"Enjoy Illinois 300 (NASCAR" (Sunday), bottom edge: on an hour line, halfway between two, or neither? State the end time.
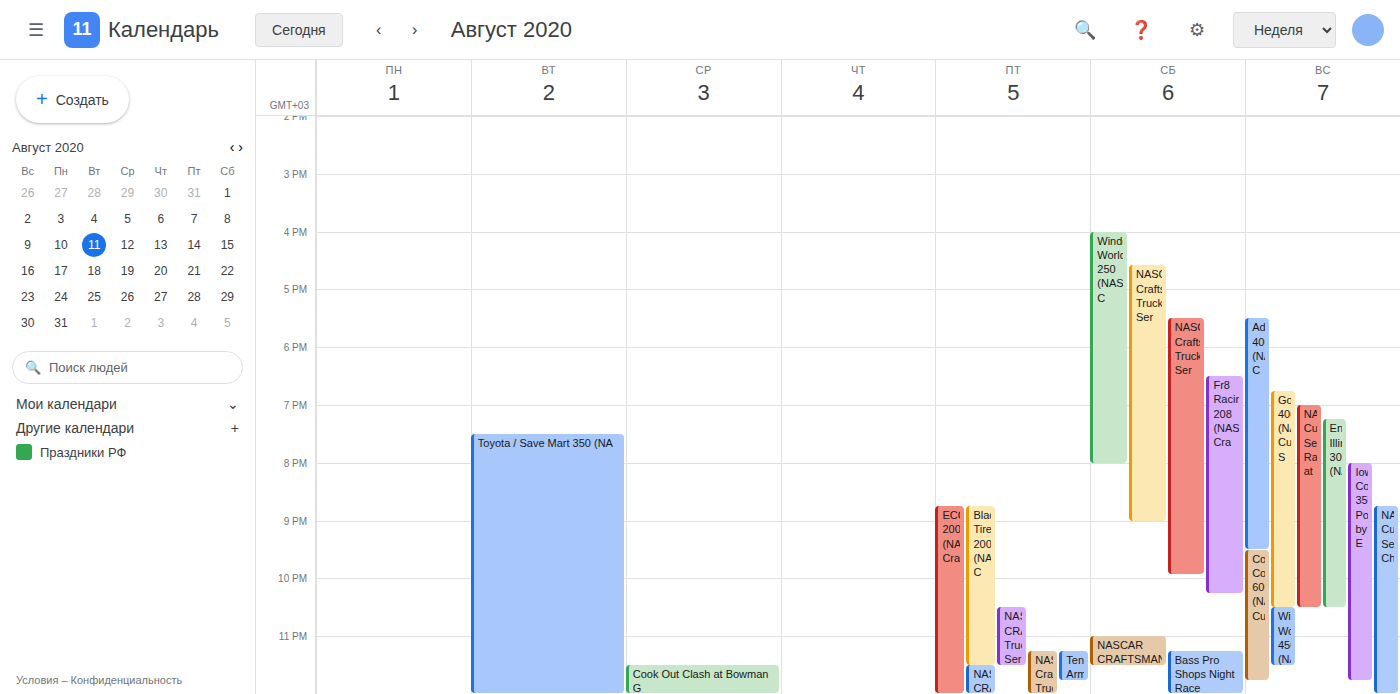
10:30 PM -- halfway between the 10 PM and 11 PM lines.